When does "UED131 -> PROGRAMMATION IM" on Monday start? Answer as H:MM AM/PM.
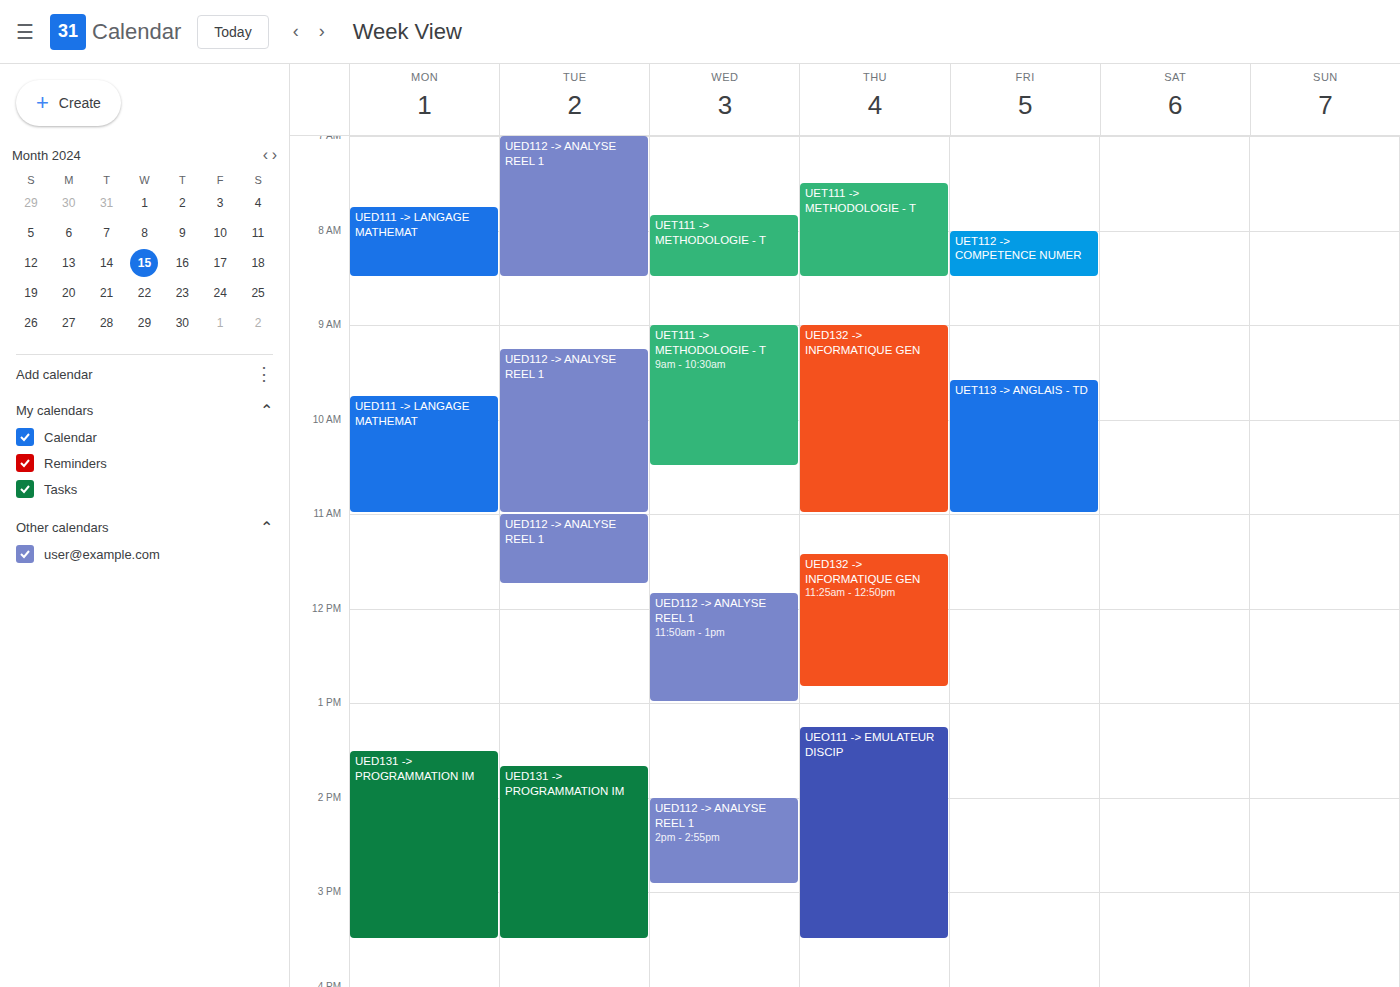
1:30 PM